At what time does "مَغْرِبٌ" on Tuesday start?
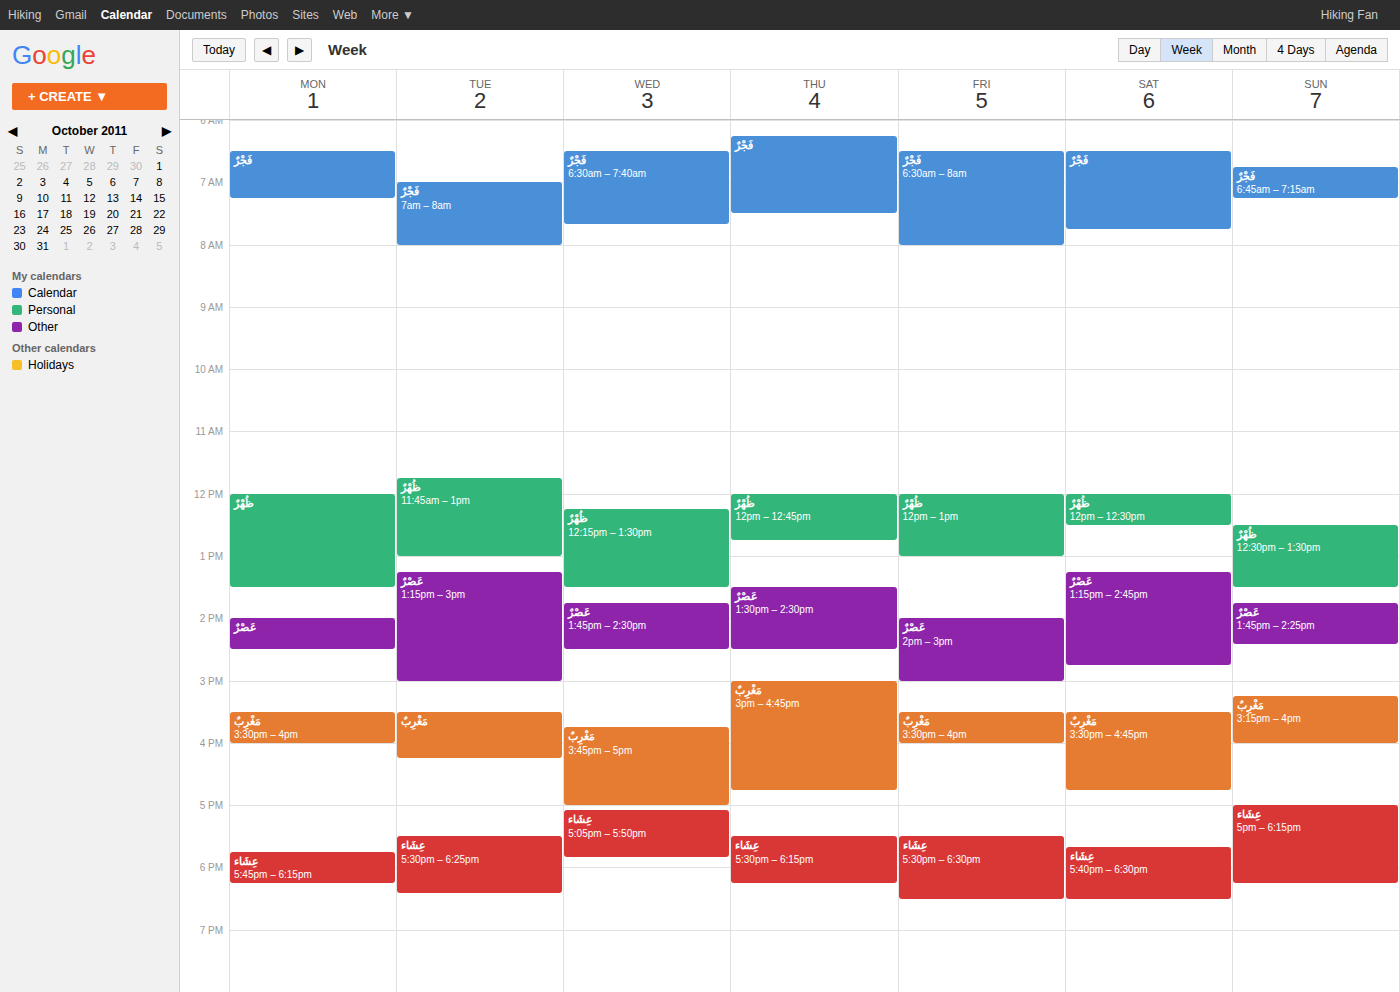
3:30 PM